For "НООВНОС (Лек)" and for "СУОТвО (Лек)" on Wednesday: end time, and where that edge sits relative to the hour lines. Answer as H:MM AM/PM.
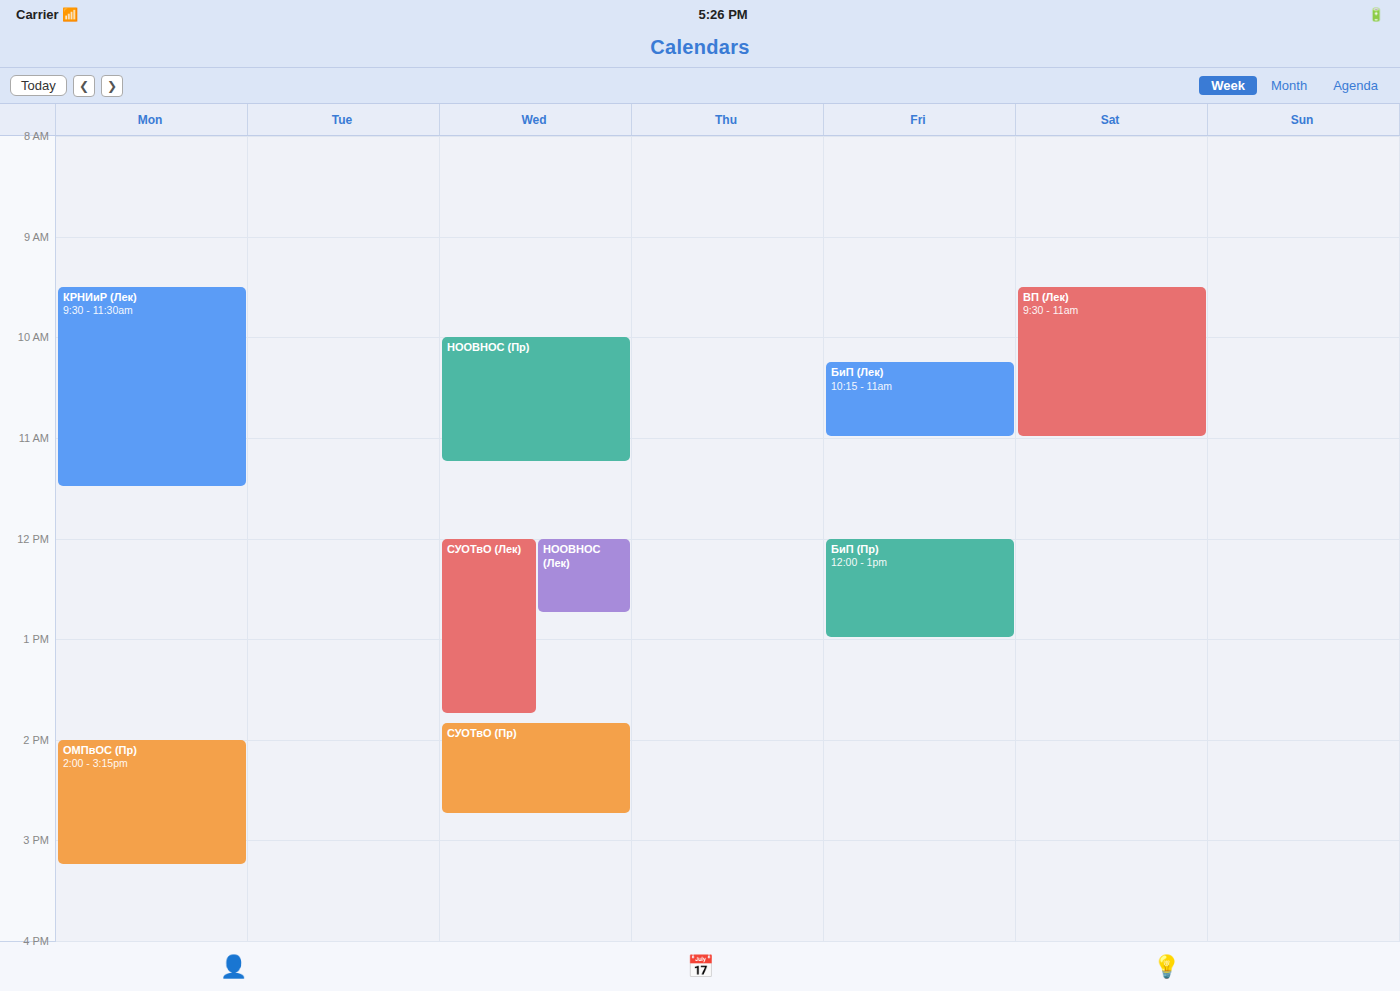
"НООВНОС (Лек)": 12:45 PM, neither: three quarters of the way from the 12 PM line to the 1 PM line. "СУОТвО (Лек)": 1:45 PM, neither: three quarters of the way from the 1 PM line to the 2 PM line.